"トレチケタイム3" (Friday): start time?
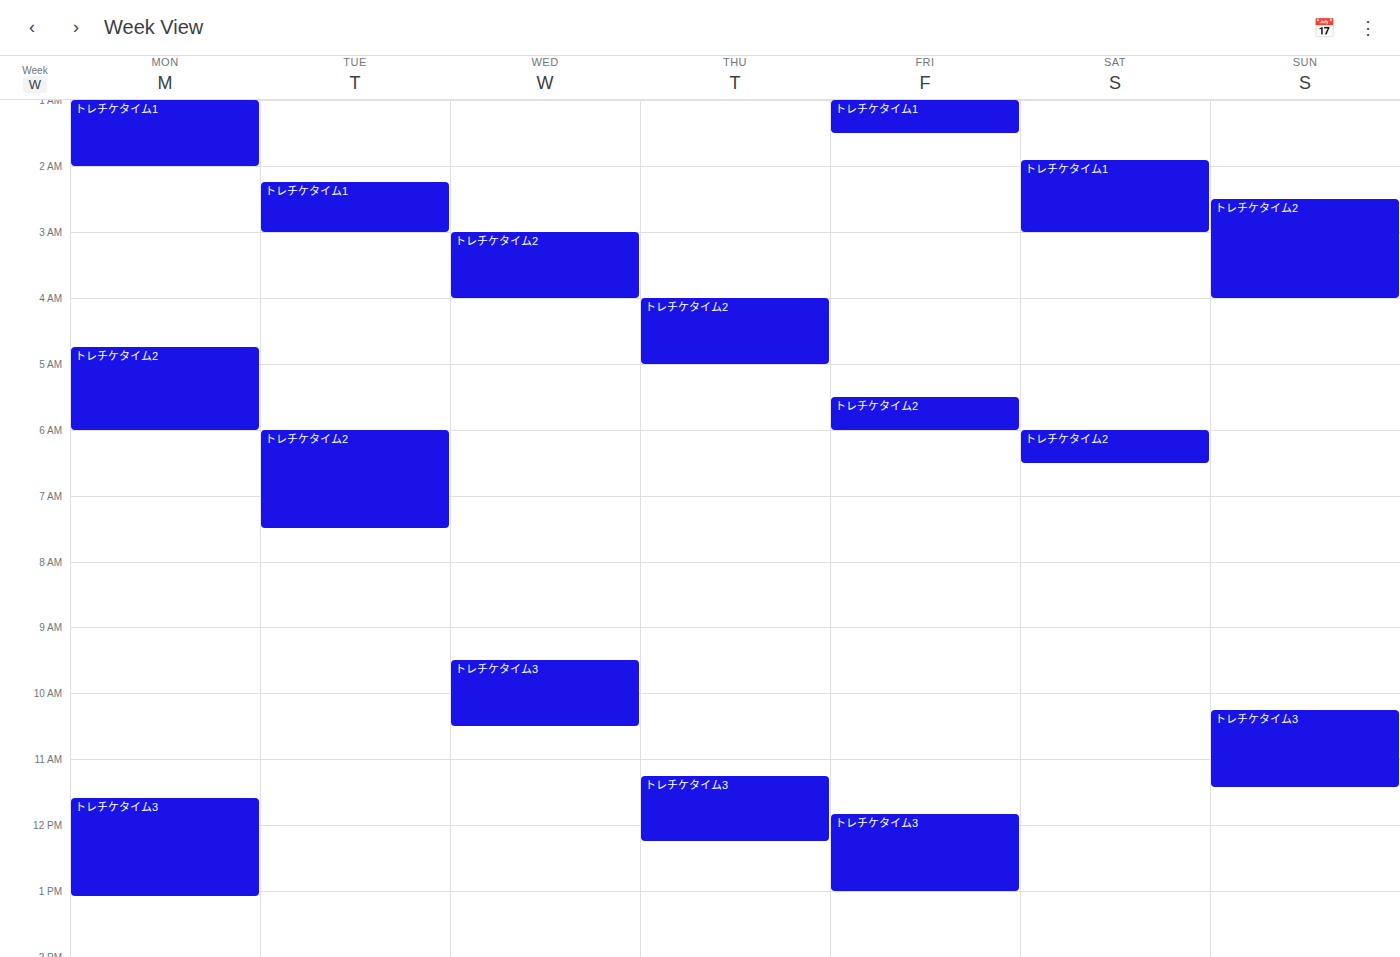
11:50 AM